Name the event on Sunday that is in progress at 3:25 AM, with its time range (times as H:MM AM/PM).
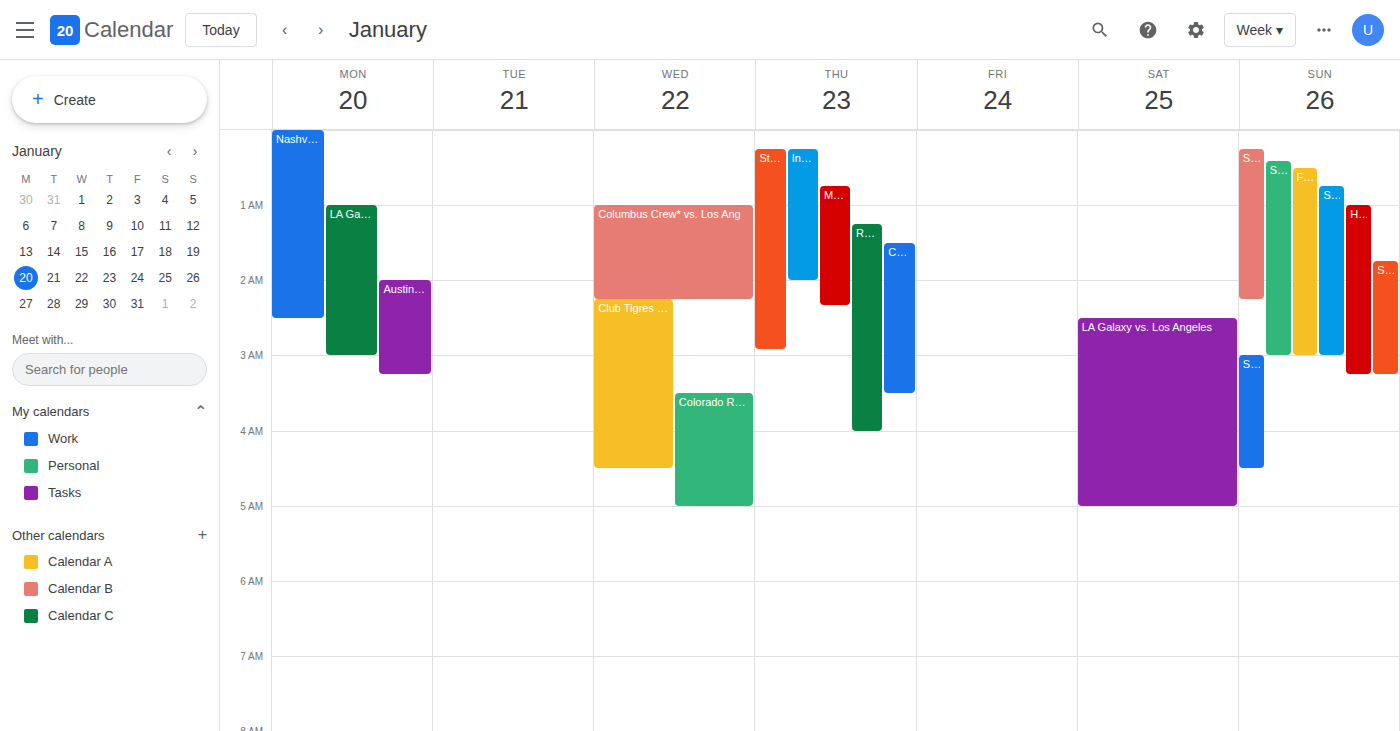
"San Diego FC* vs. Los Ange", 3:00 AM to 4:30 AM